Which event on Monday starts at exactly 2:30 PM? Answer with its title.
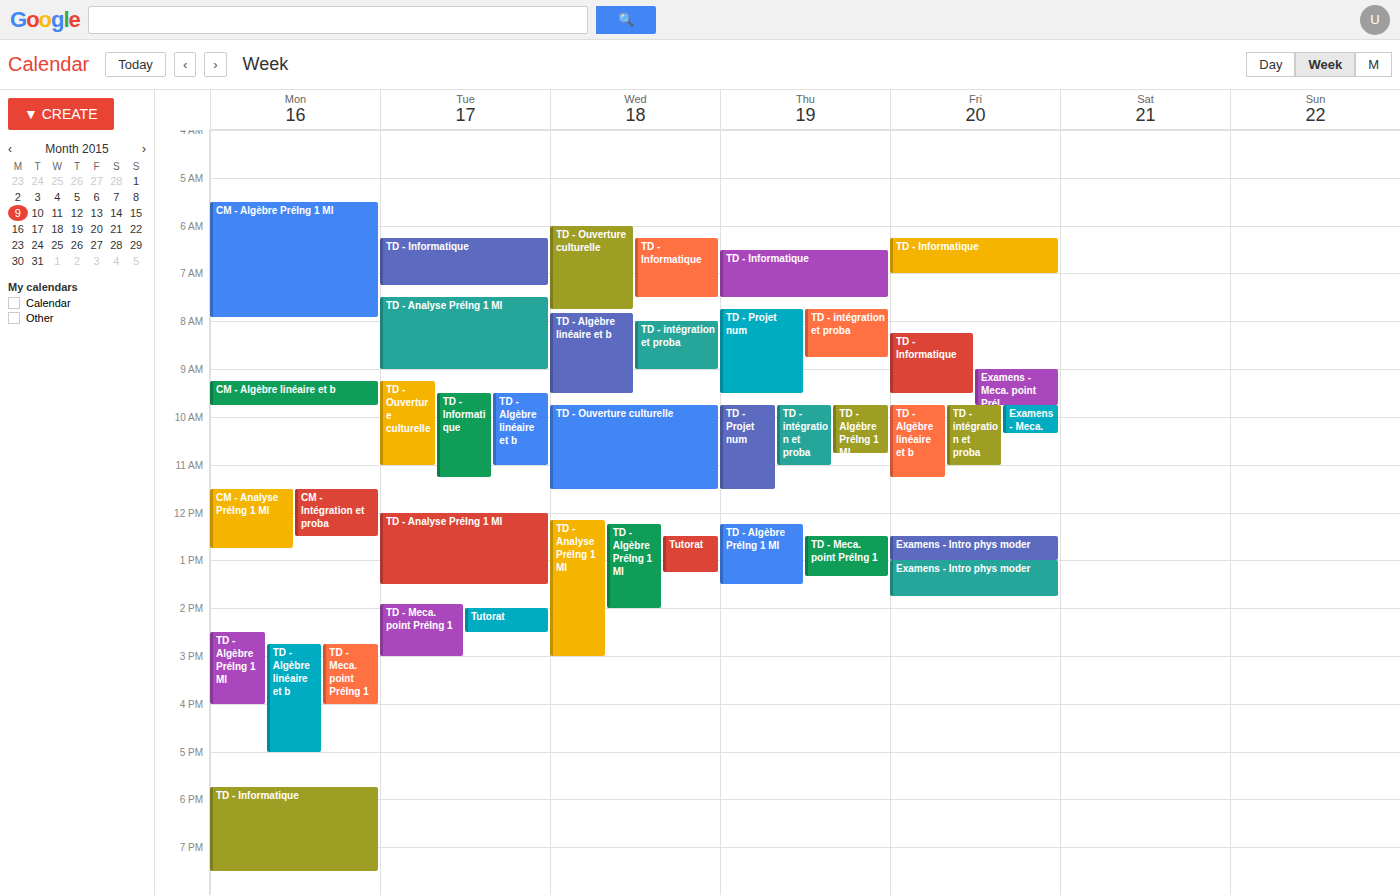
"TD - Algèbre PréIng 1 MI"